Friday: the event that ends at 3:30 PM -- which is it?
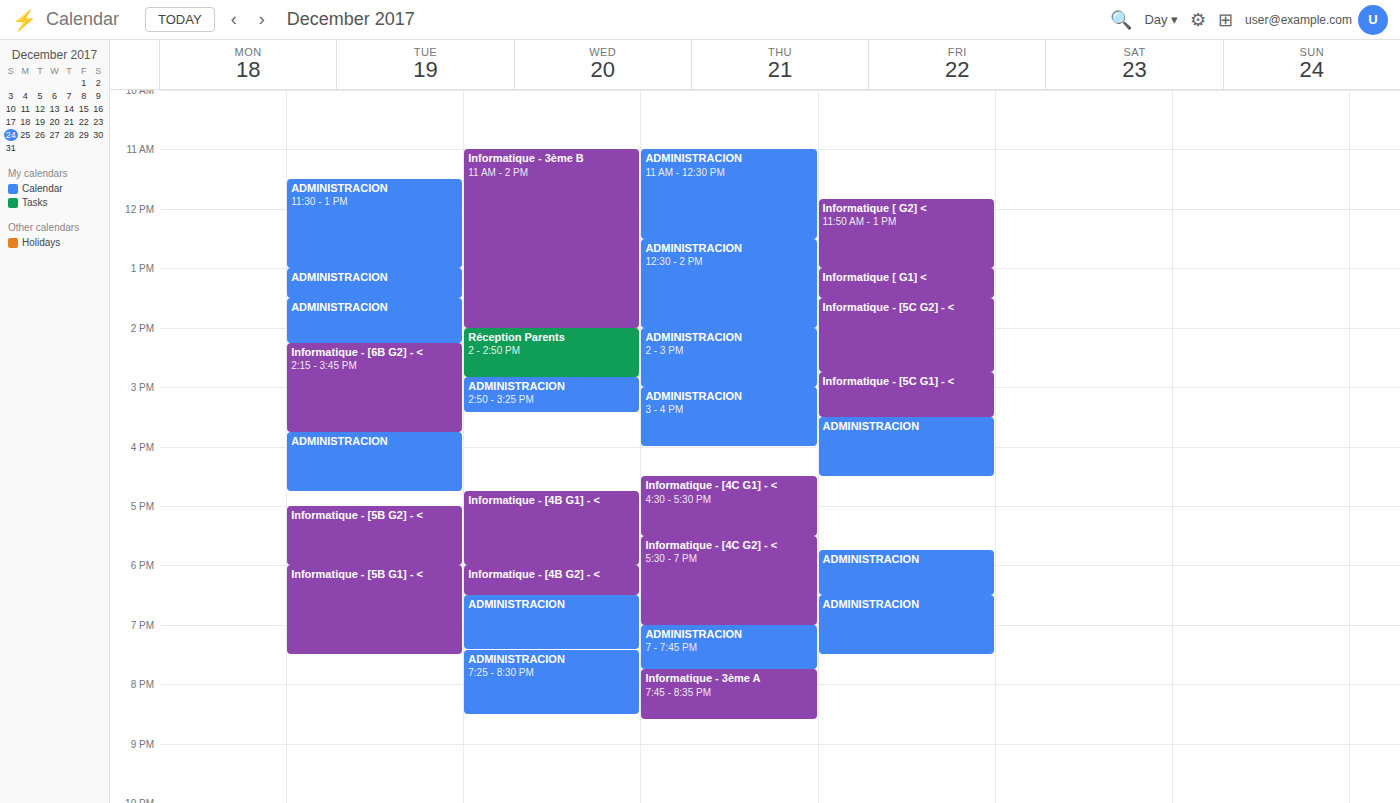
"Informatique - [5C G1] - <"